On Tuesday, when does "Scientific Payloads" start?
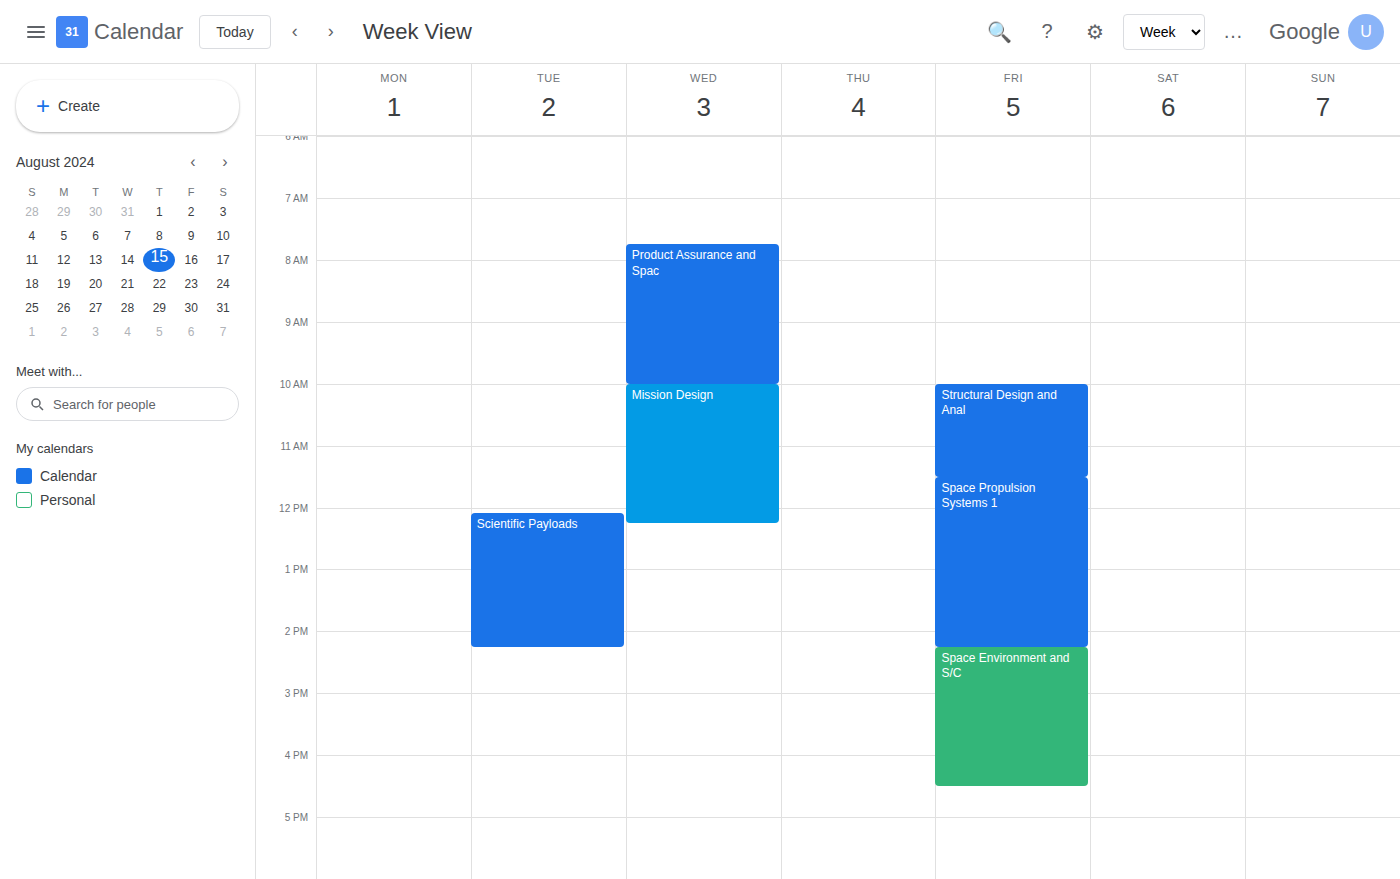
12:05 PM